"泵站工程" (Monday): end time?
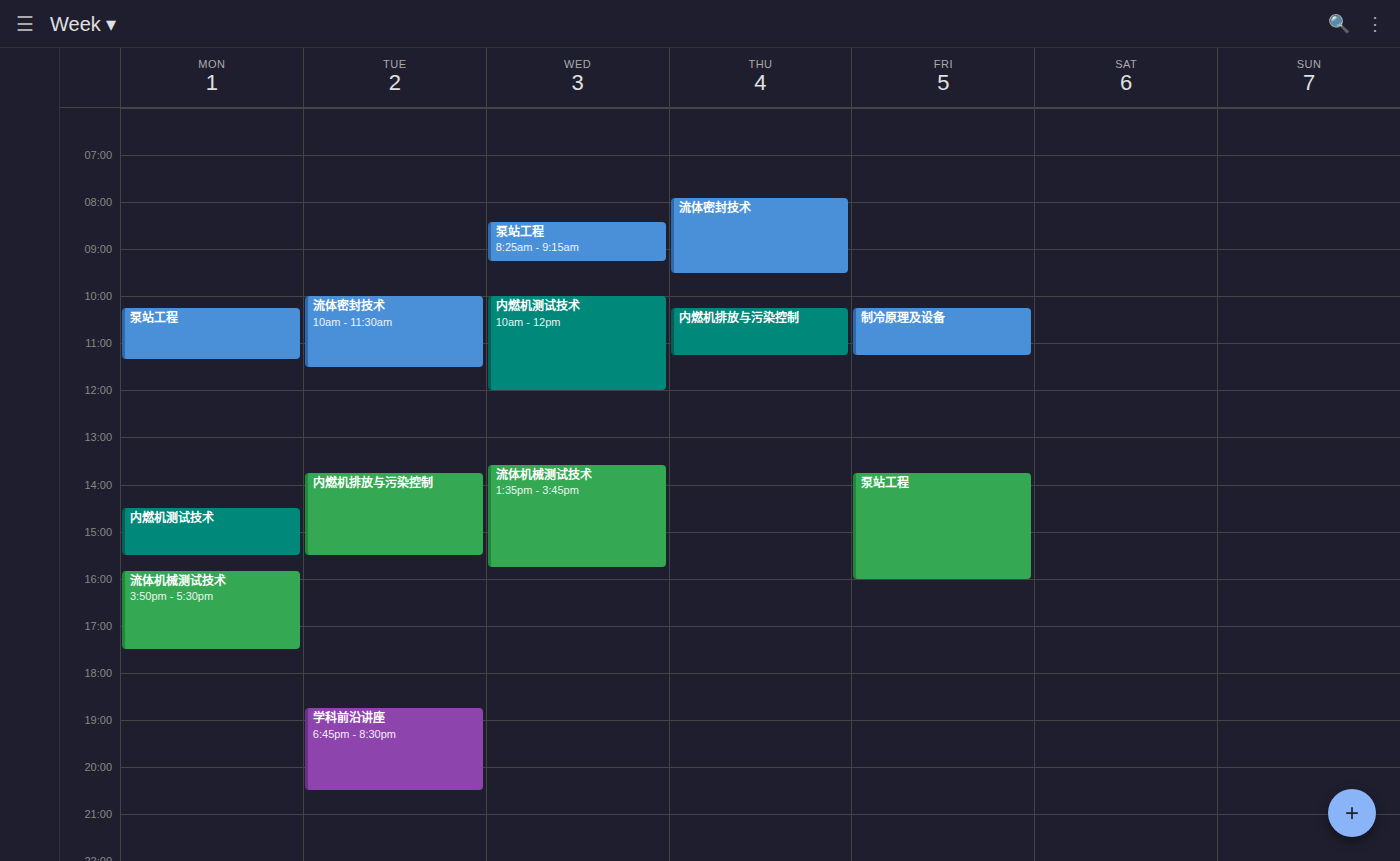
11:20 AM